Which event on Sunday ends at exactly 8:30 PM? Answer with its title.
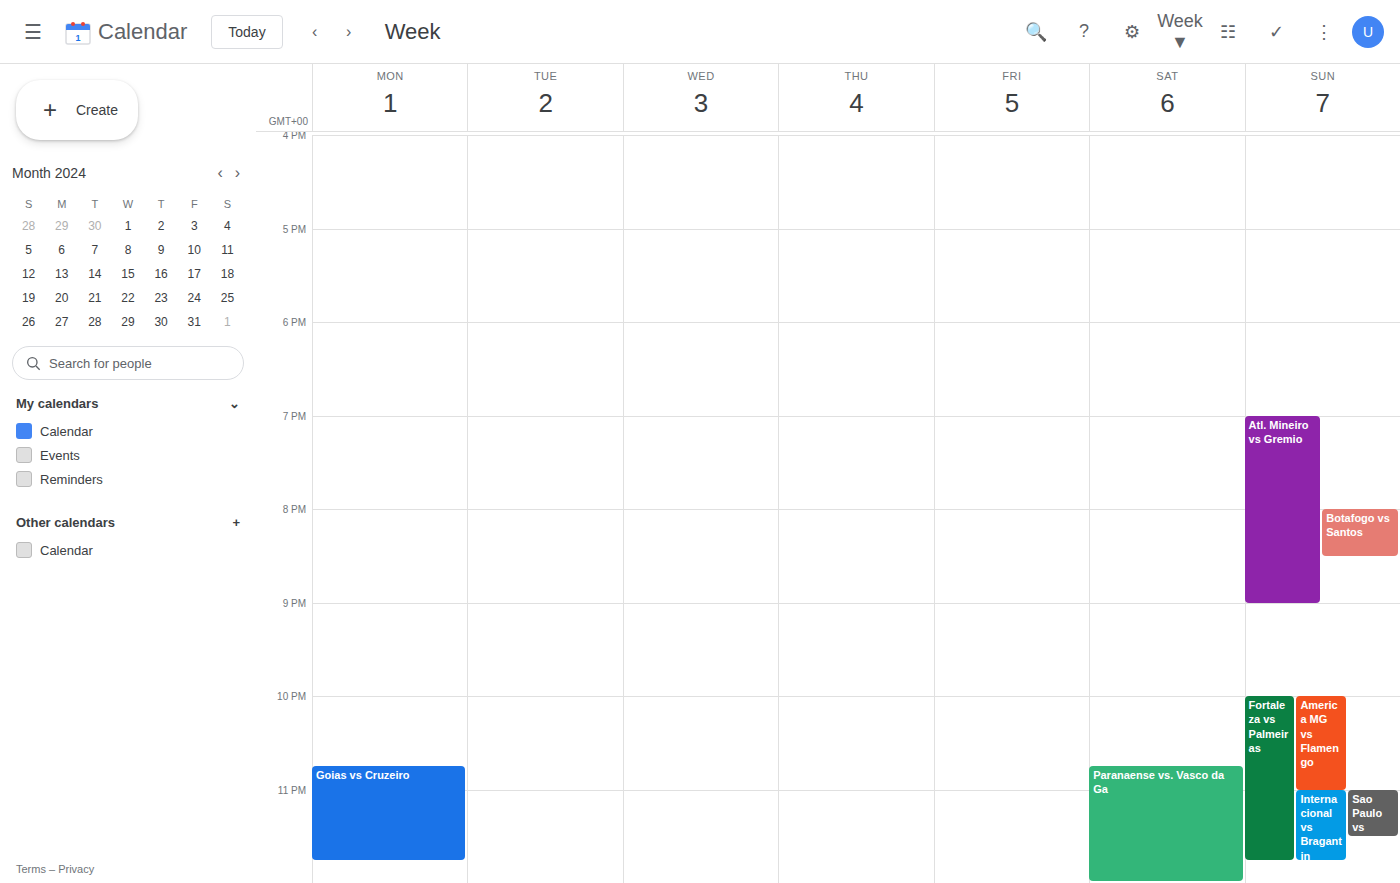
"Botafogo vs Santos"